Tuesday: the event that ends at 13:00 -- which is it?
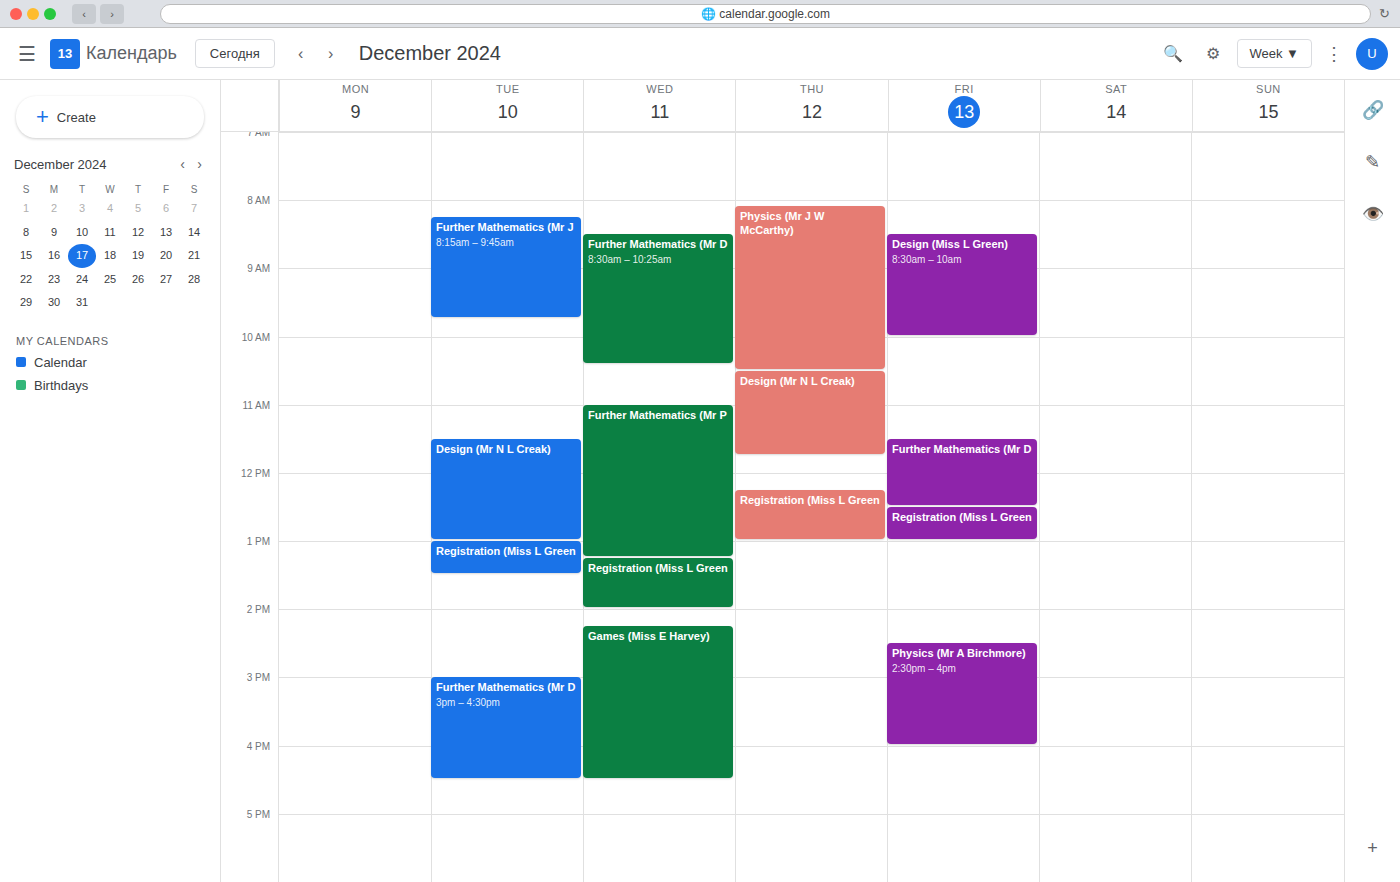
"Design (Mr N L Creak)"